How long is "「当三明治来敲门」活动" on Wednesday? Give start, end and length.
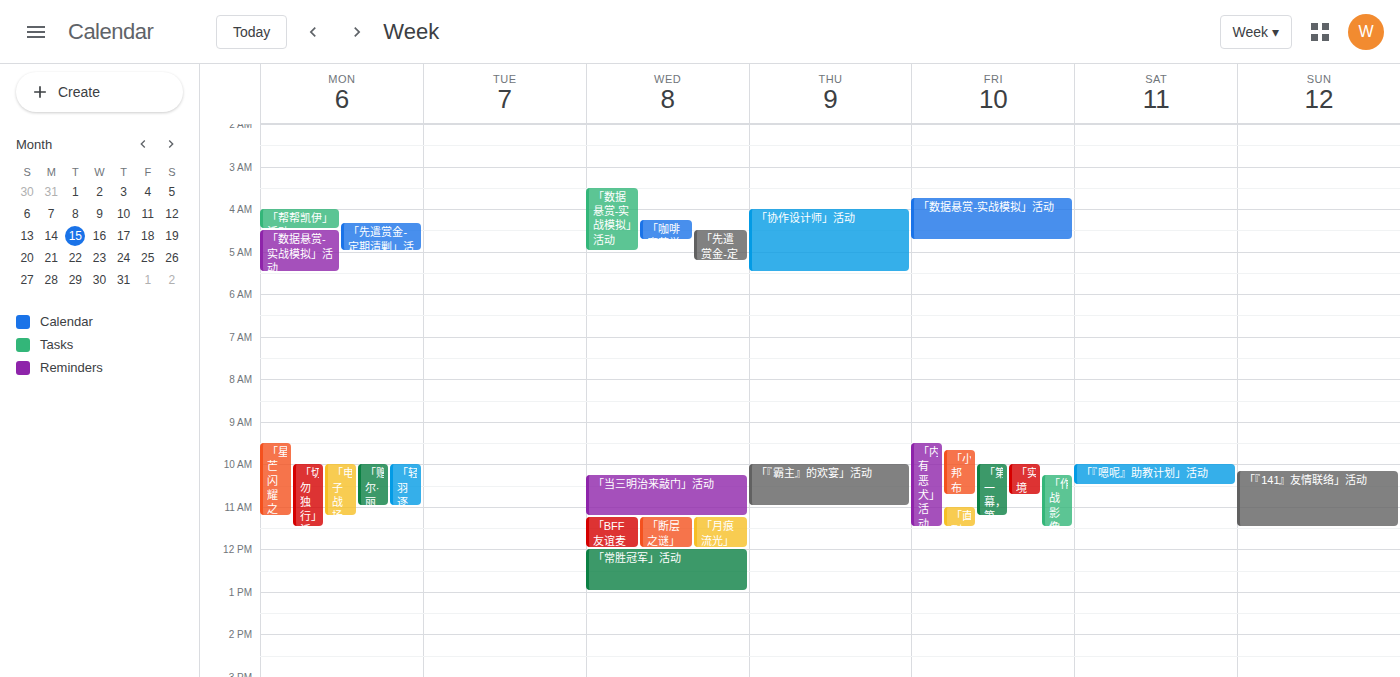
10:15 AM to 11:15 AM, 1 hour